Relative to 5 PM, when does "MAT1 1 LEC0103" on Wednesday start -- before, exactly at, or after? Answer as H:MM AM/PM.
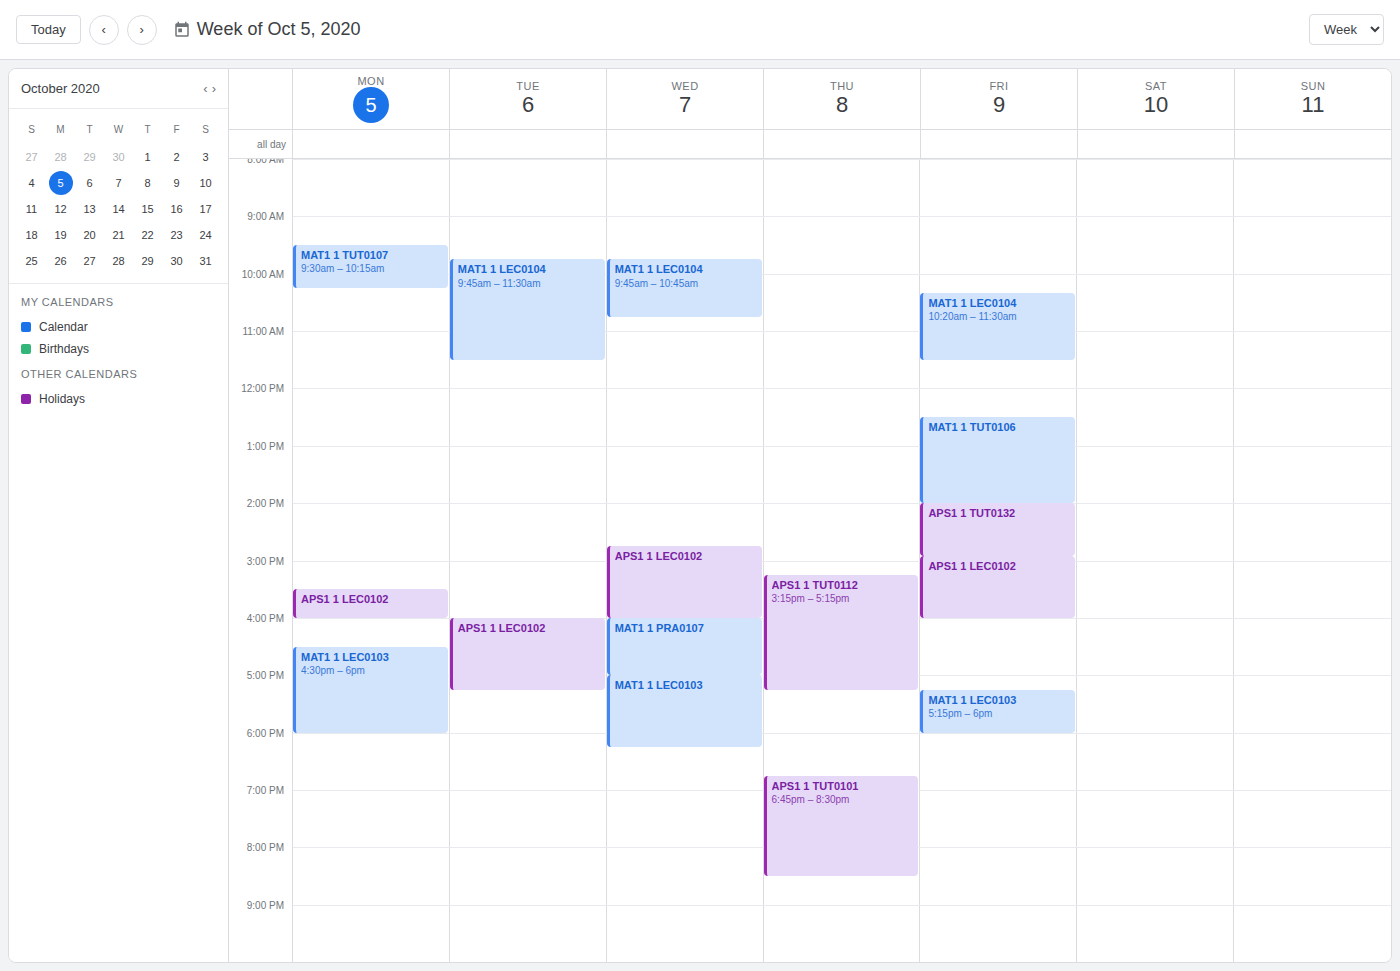
5:00 PM -- exactly at 5 PM, on the 5 PM line.